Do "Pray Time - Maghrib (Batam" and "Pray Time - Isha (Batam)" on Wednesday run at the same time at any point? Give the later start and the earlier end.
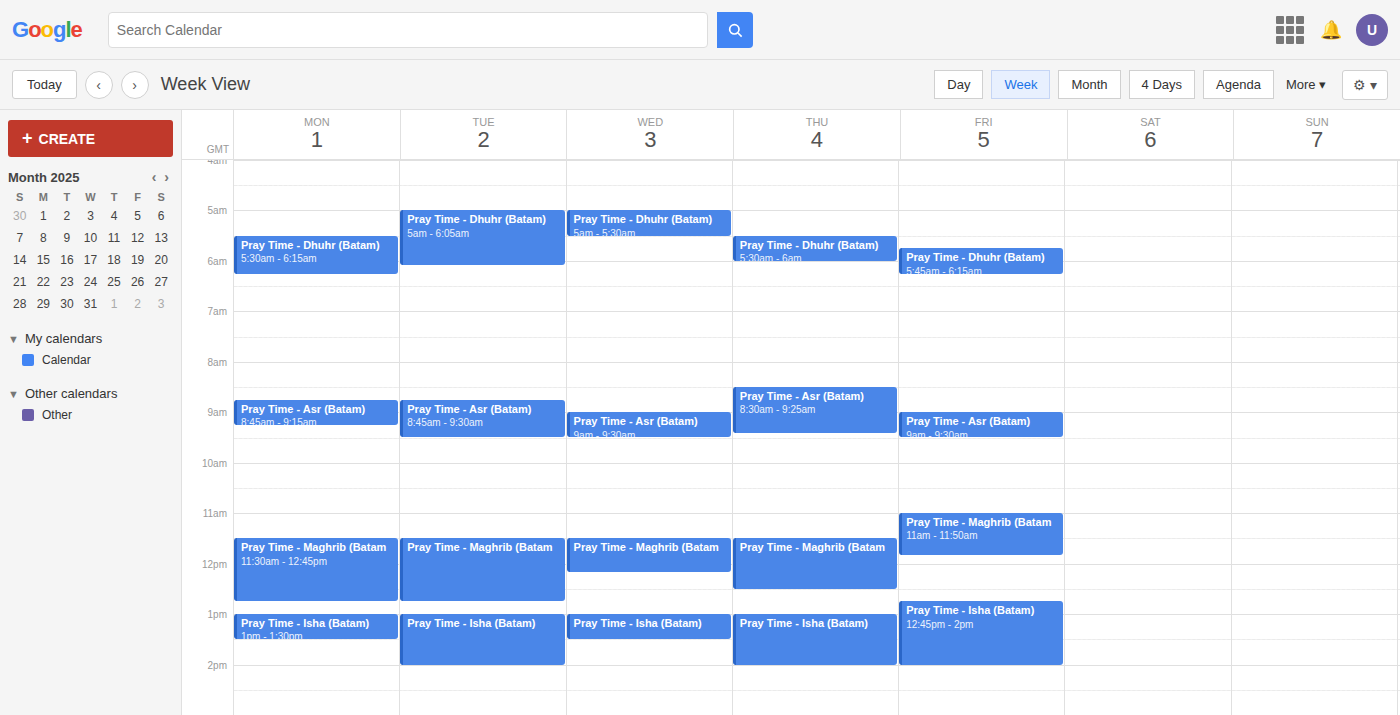
"Pray Time - Maghrib (Batam" ends at 12:10 PM and "Pray Time - Isha (Batam)" starts at 1:00 PM -- no overlap.